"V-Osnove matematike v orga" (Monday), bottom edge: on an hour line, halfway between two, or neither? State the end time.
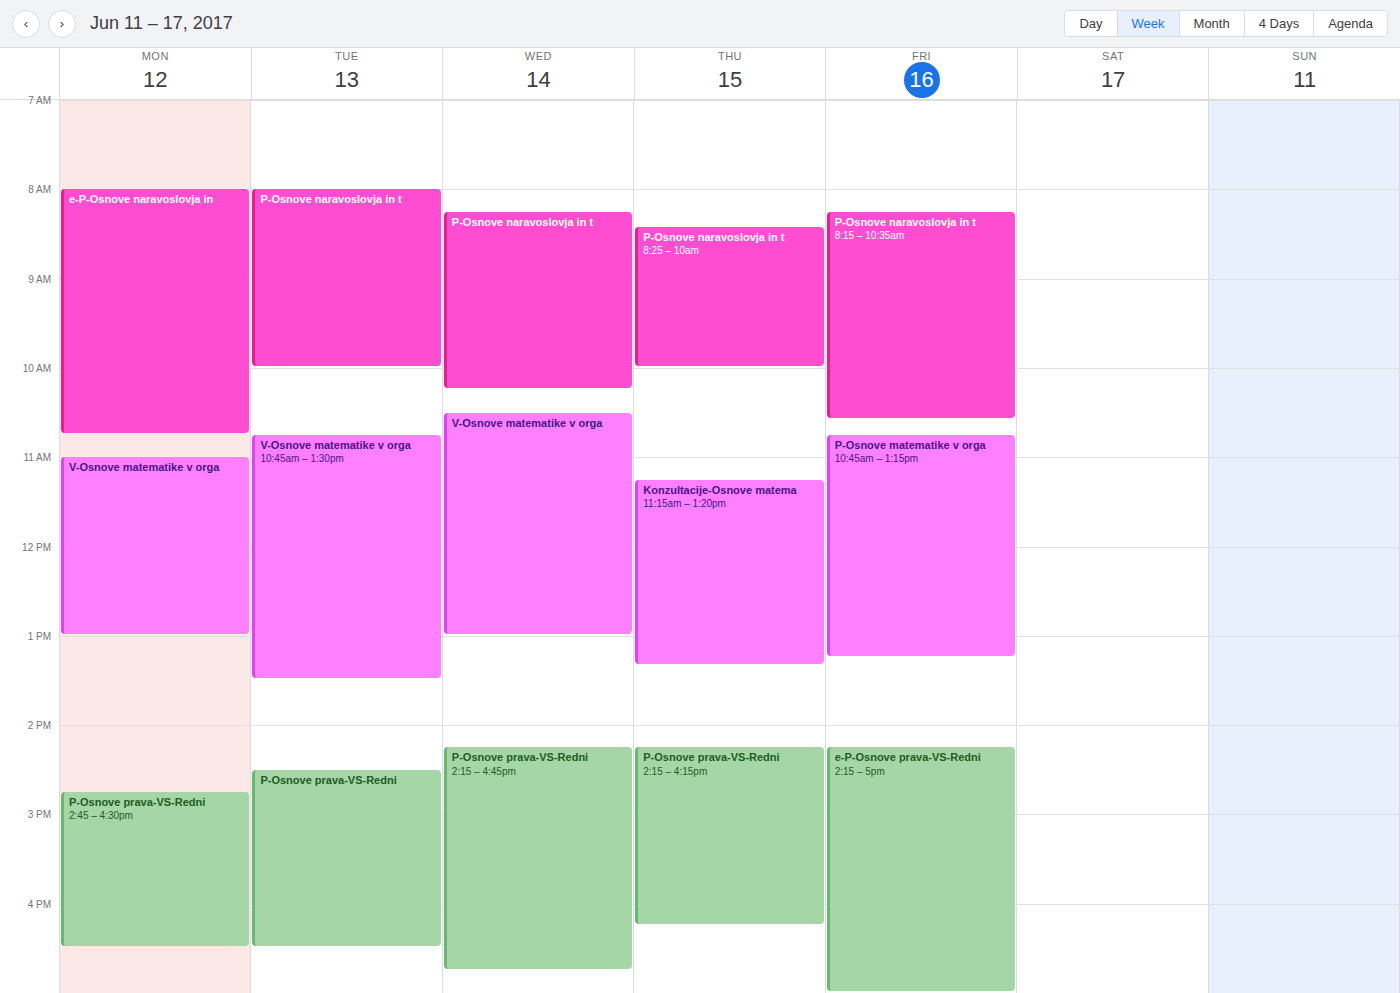
1:00 PM -- exactly on the 1 PM line.